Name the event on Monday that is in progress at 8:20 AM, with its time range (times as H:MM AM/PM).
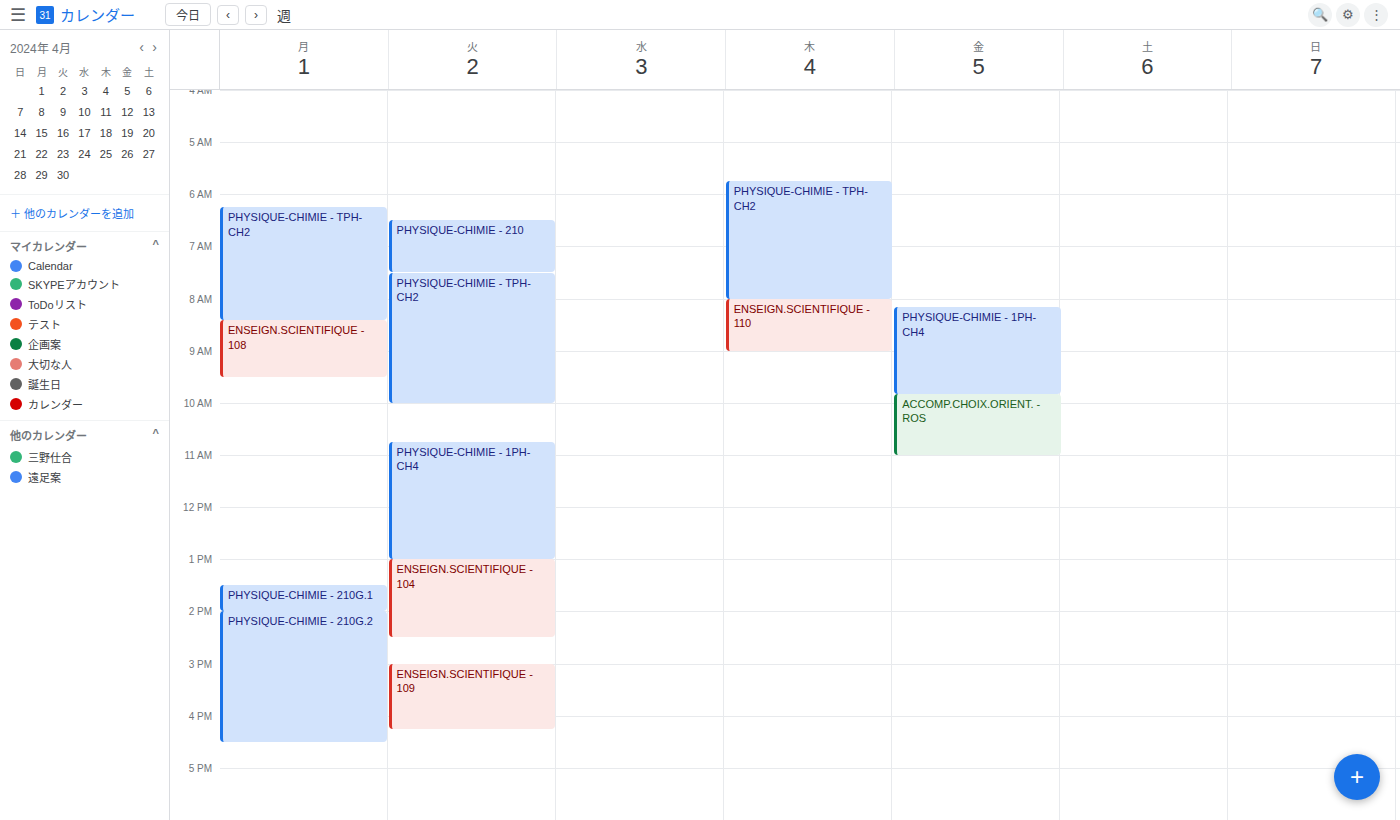
"PHYSIQUE-CHIMIE - TPH-CH2", 6:15 AM to 8:25 AM